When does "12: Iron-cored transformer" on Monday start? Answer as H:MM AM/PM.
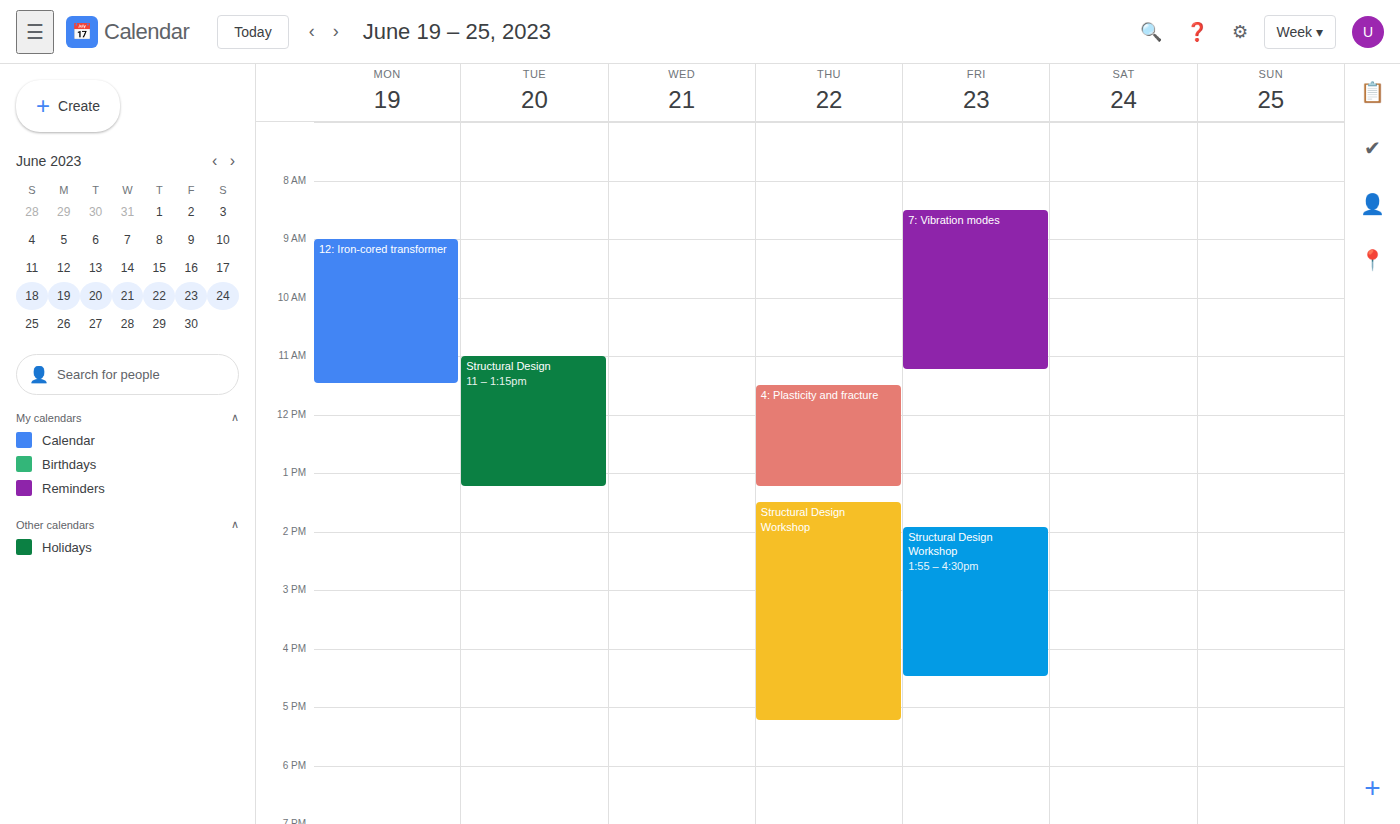
9:00 AM